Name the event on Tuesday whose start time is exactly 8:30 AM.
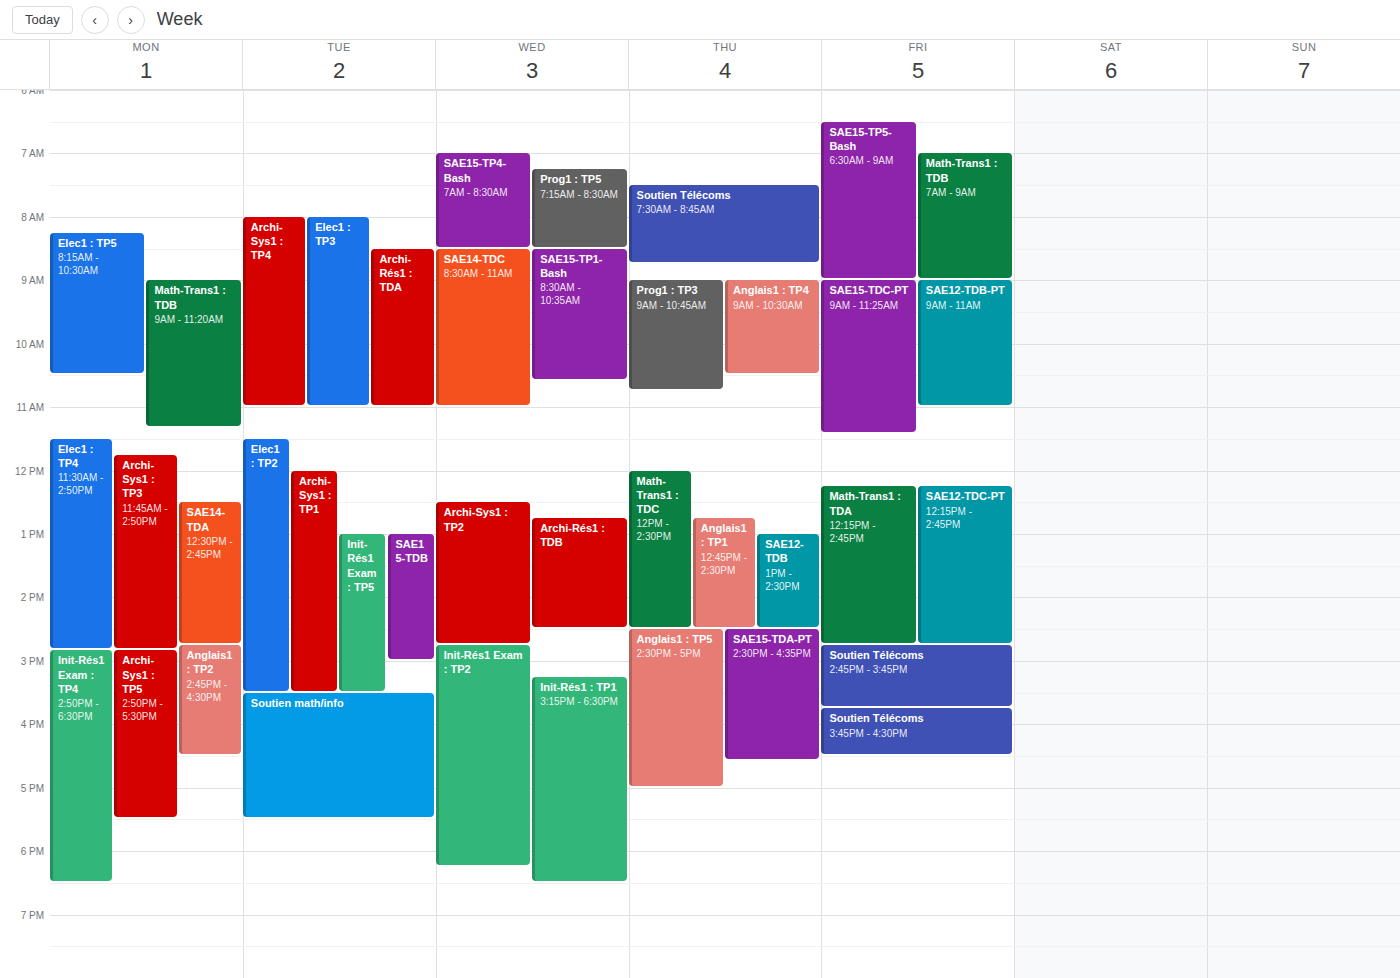
"Archi-Rés1 : TDA"